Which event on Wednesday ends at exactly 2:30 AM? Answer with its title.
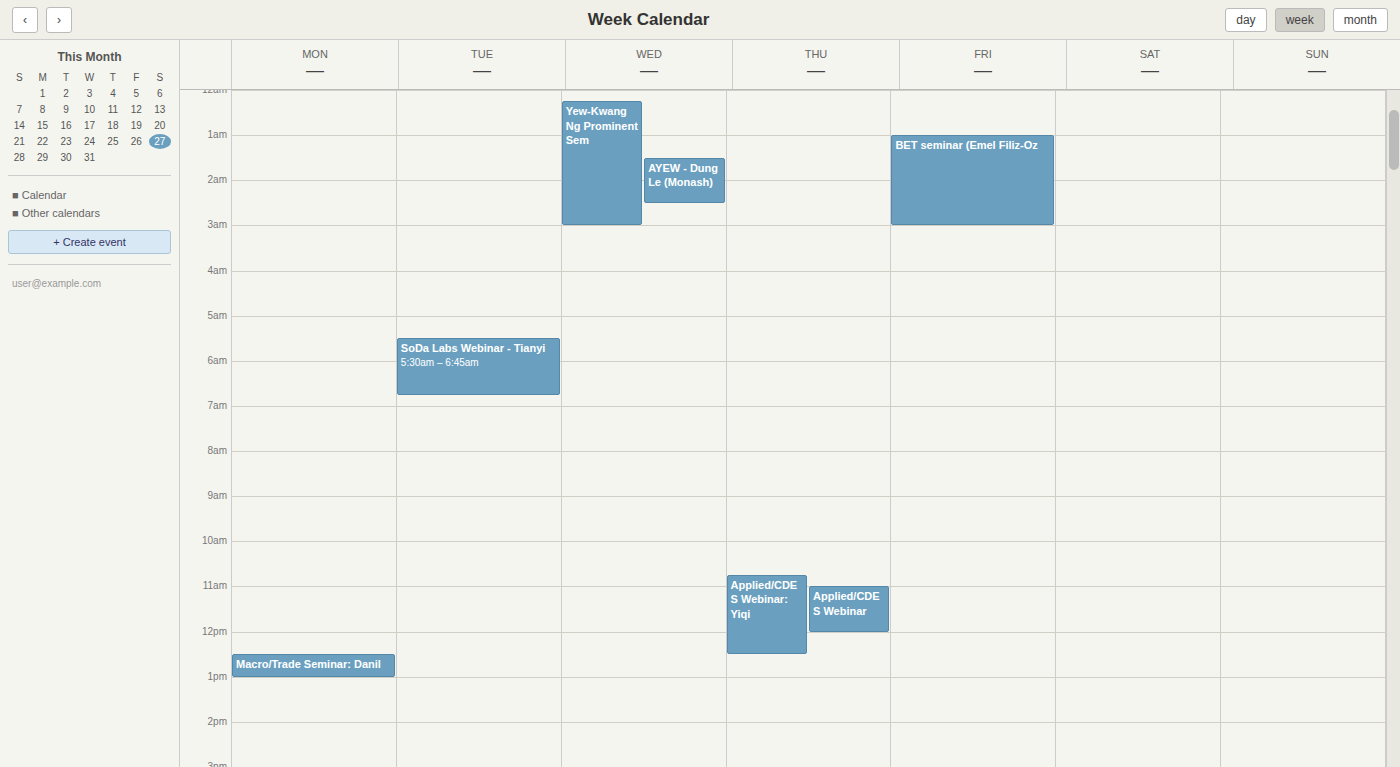
"AYEW - Dung Le (Monash)"